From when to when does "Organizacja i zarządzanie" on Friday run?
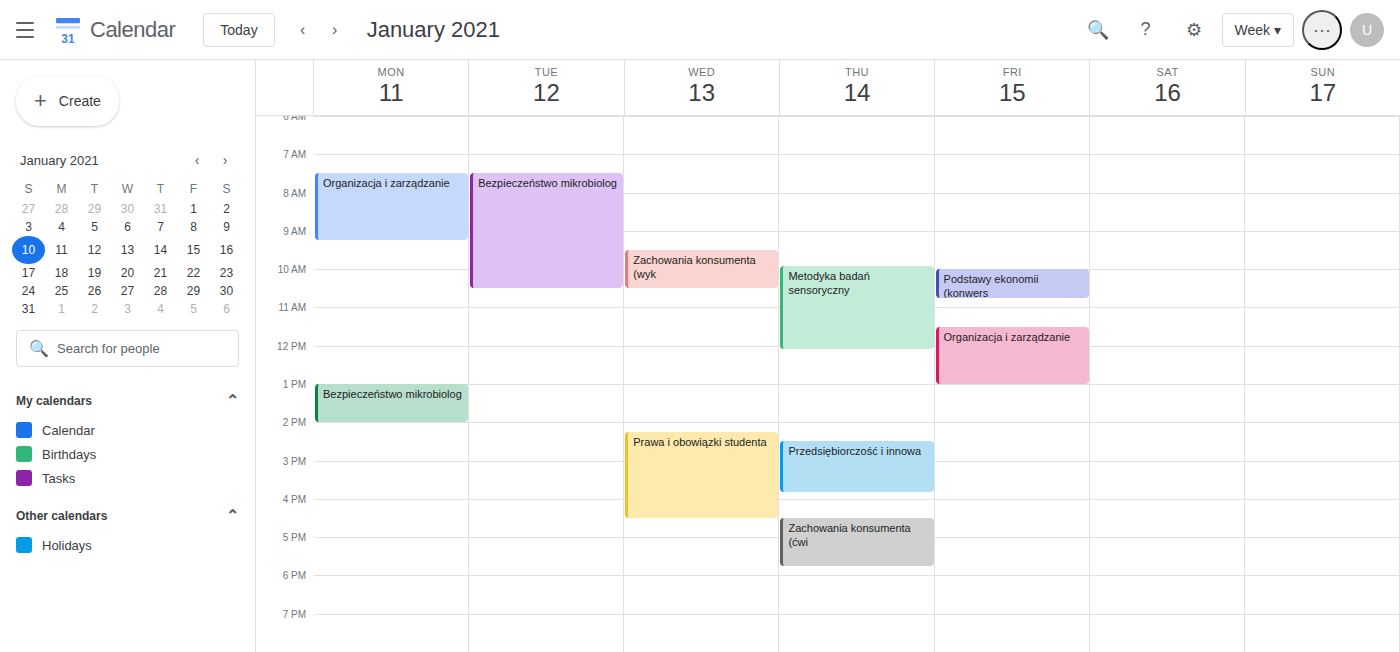
11:30 AM to 1:00 PM